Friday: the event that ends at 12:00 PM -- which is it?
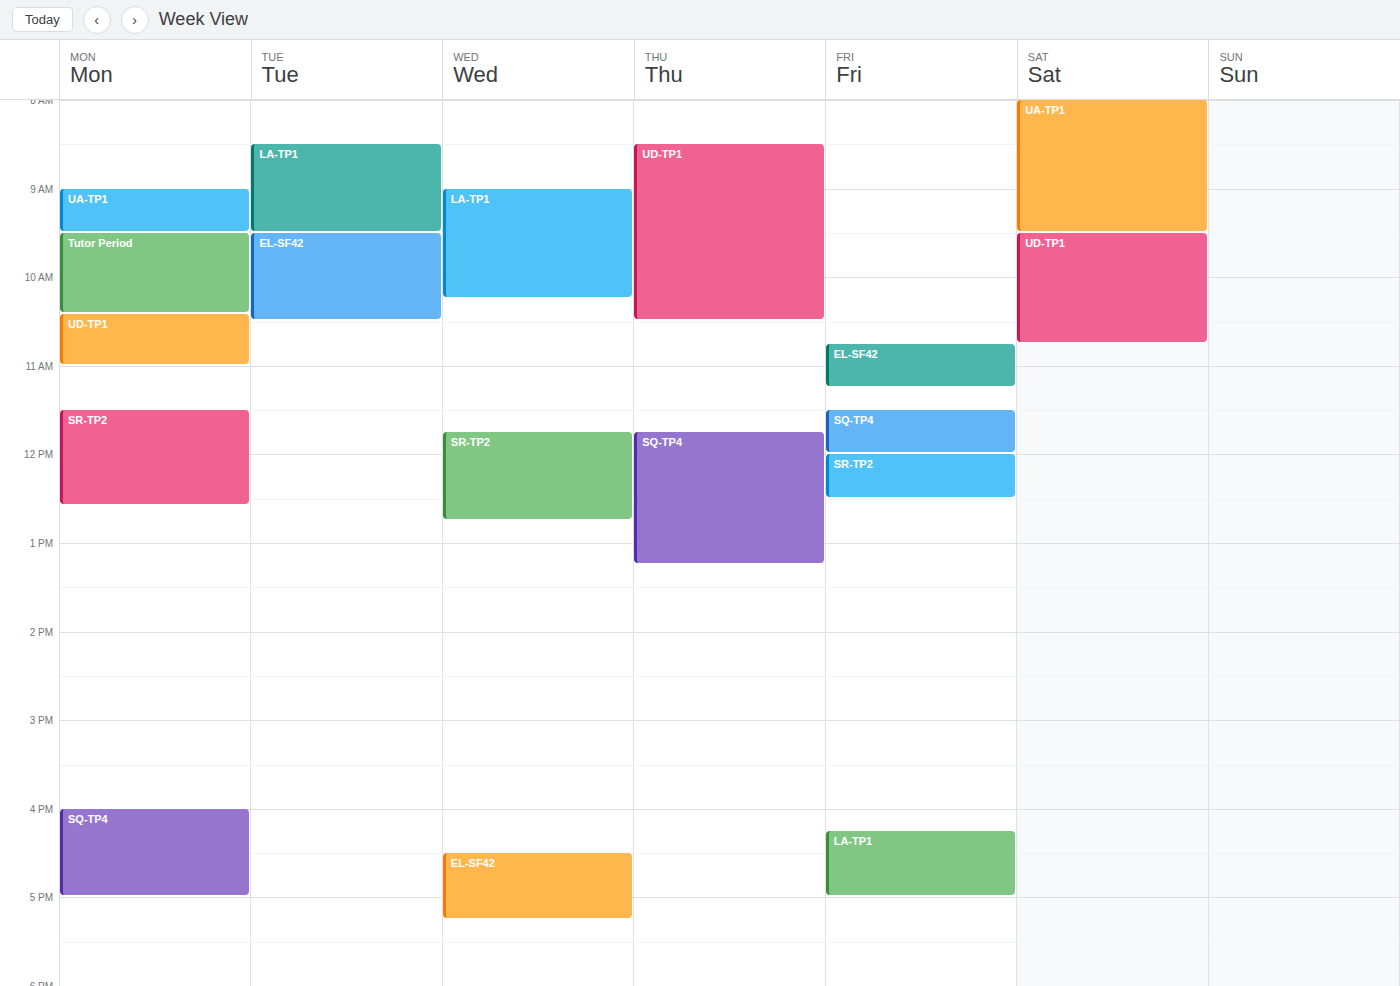
"SQ-TP4"